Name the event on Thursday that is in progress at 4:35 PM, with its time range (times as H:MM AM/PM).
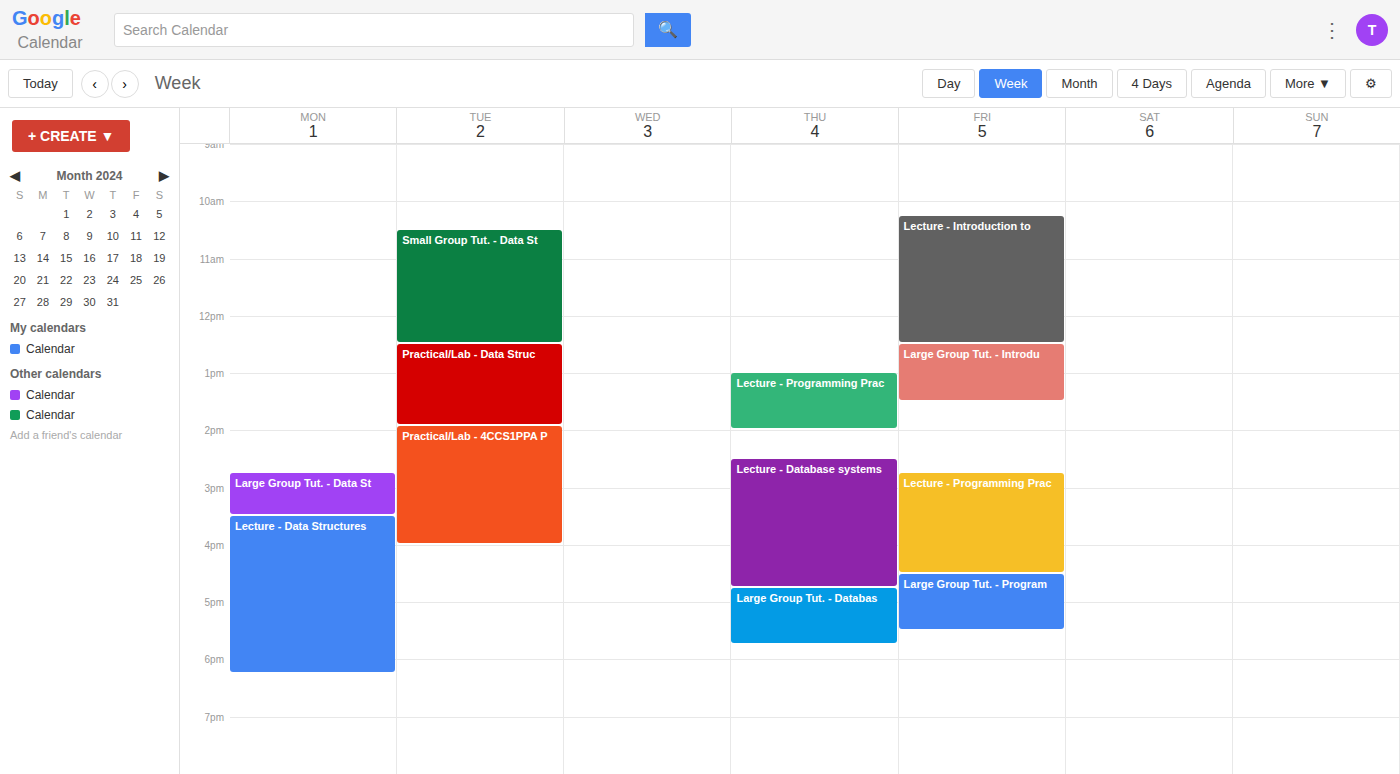
"Lecture - Database systems", 2:30 PM to 4:45 PM